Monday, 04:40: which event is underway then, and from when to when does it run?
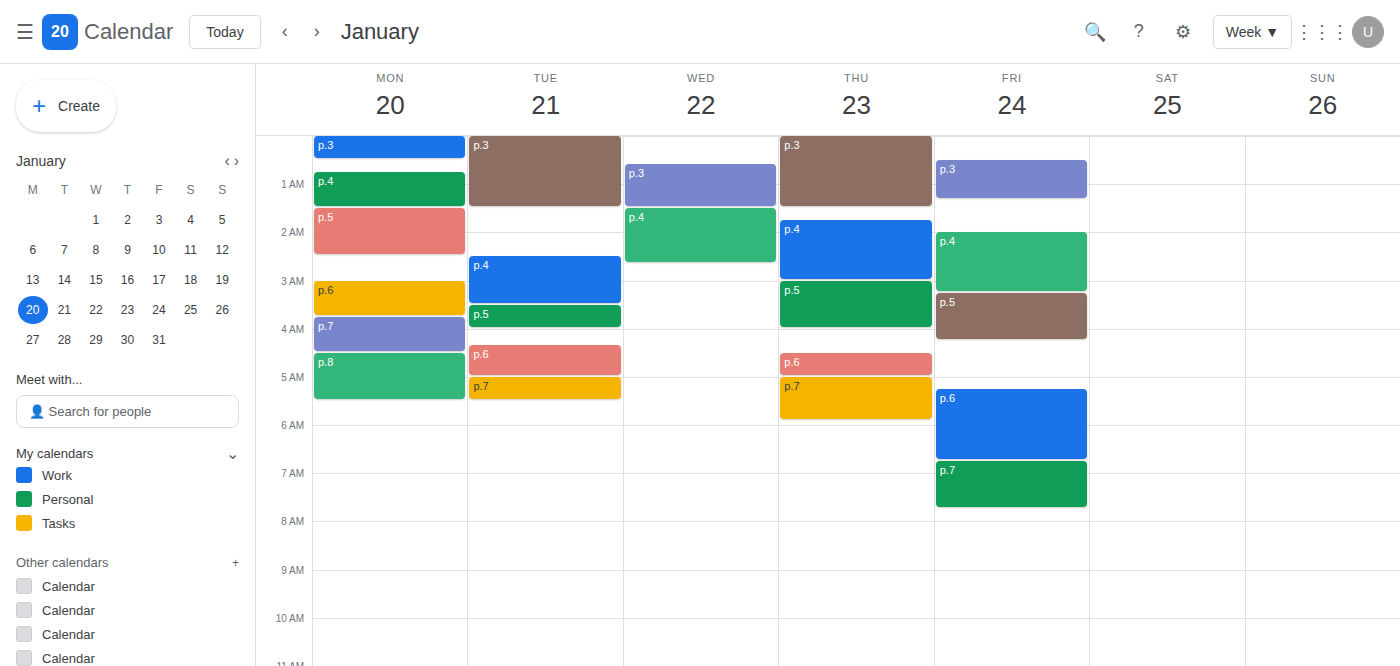
"p.8", 04:30 to 05:30